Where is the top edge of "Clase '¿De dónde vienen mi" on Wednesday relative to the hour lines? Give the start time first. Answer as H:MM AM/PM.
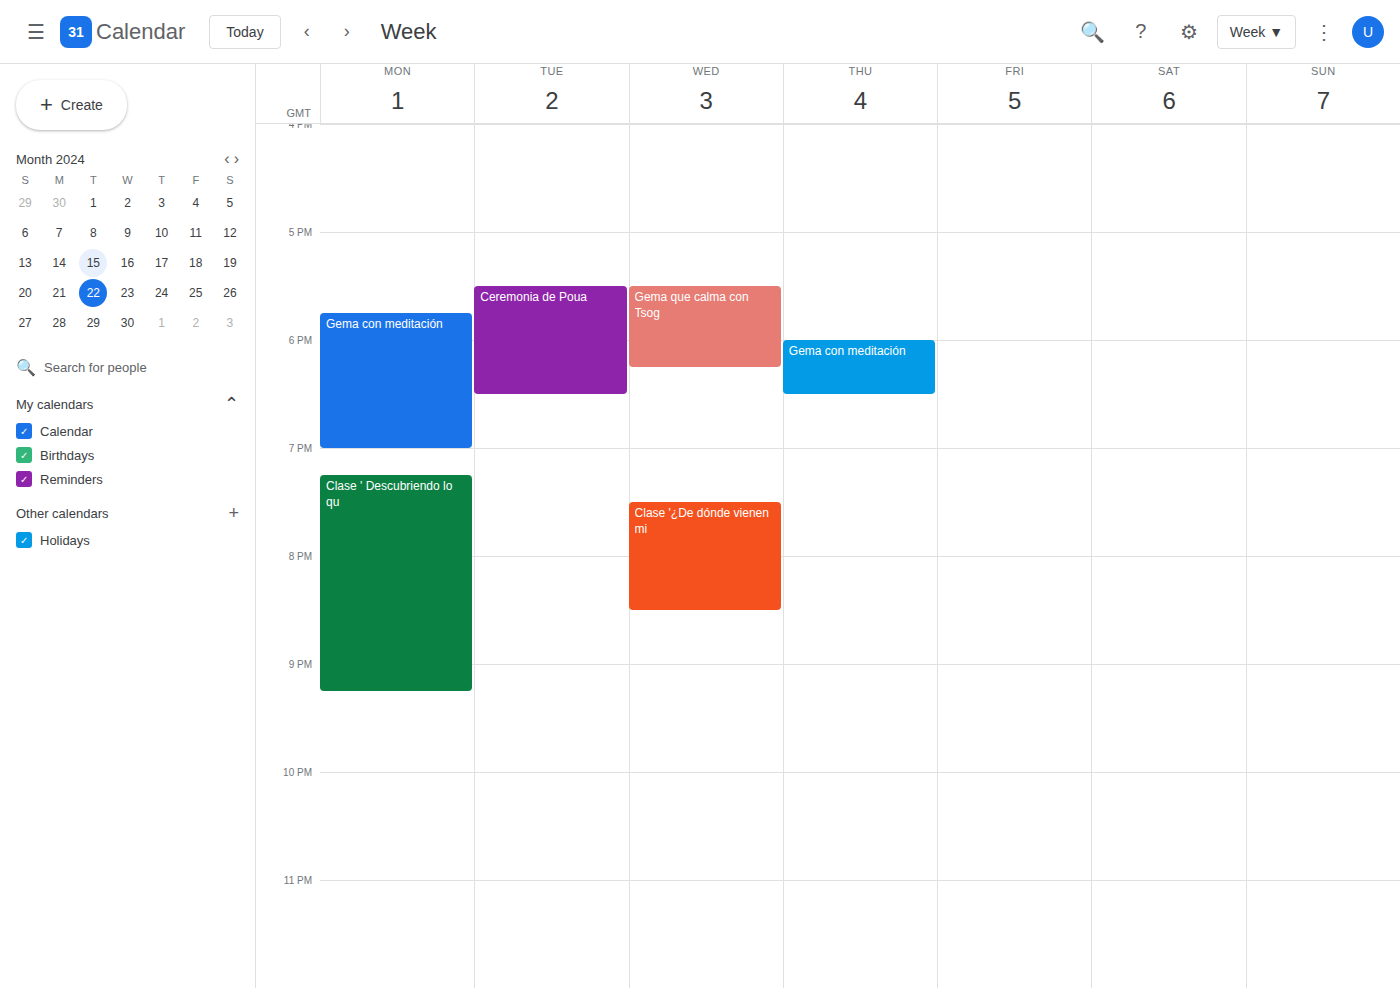
7:30 PM -- halfway between the 7 PM and 8 PM lines.